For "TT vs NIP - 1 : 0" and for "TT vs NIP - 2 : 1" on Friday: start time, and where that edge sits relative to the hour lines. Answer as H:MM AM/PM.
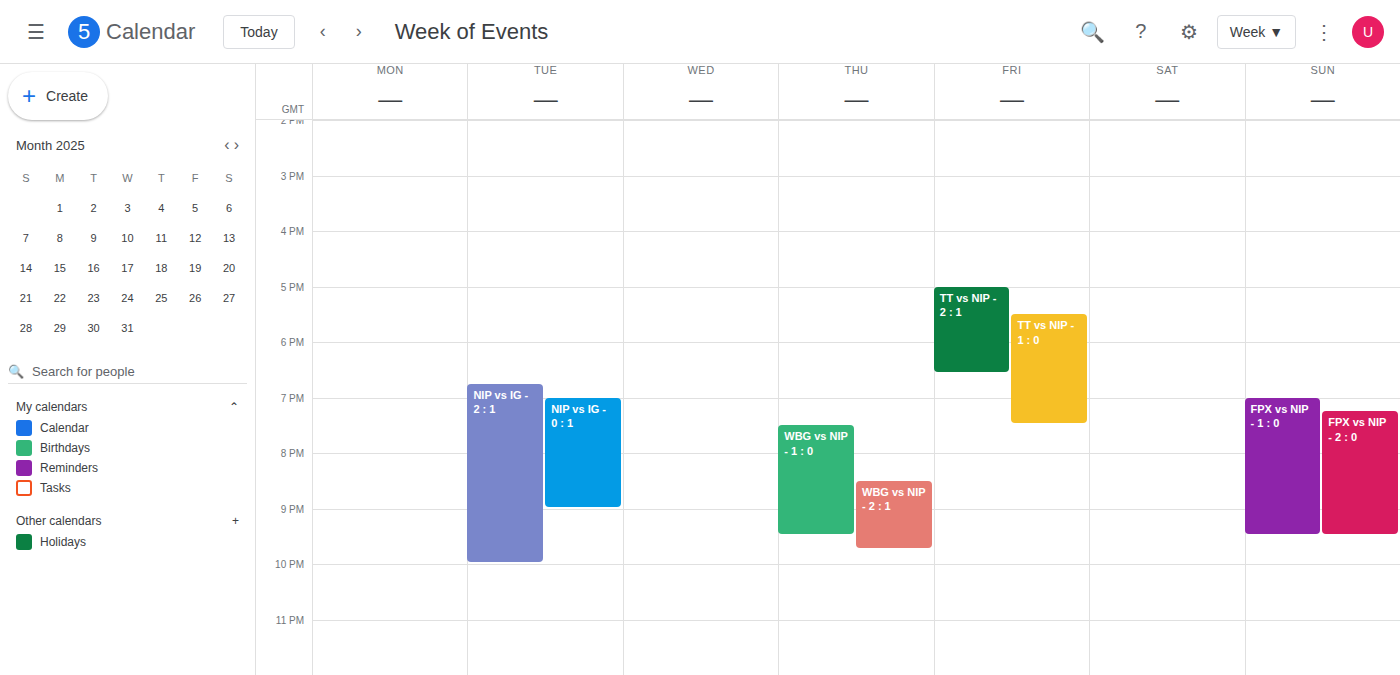
"TT vs NIP - 1 : 0": 5:30 PM, halfway between the 5 PM and 6 PM lines. "TT vs NIP - 2 : 1": 5:00 PM, exactly on the 5 PM line.